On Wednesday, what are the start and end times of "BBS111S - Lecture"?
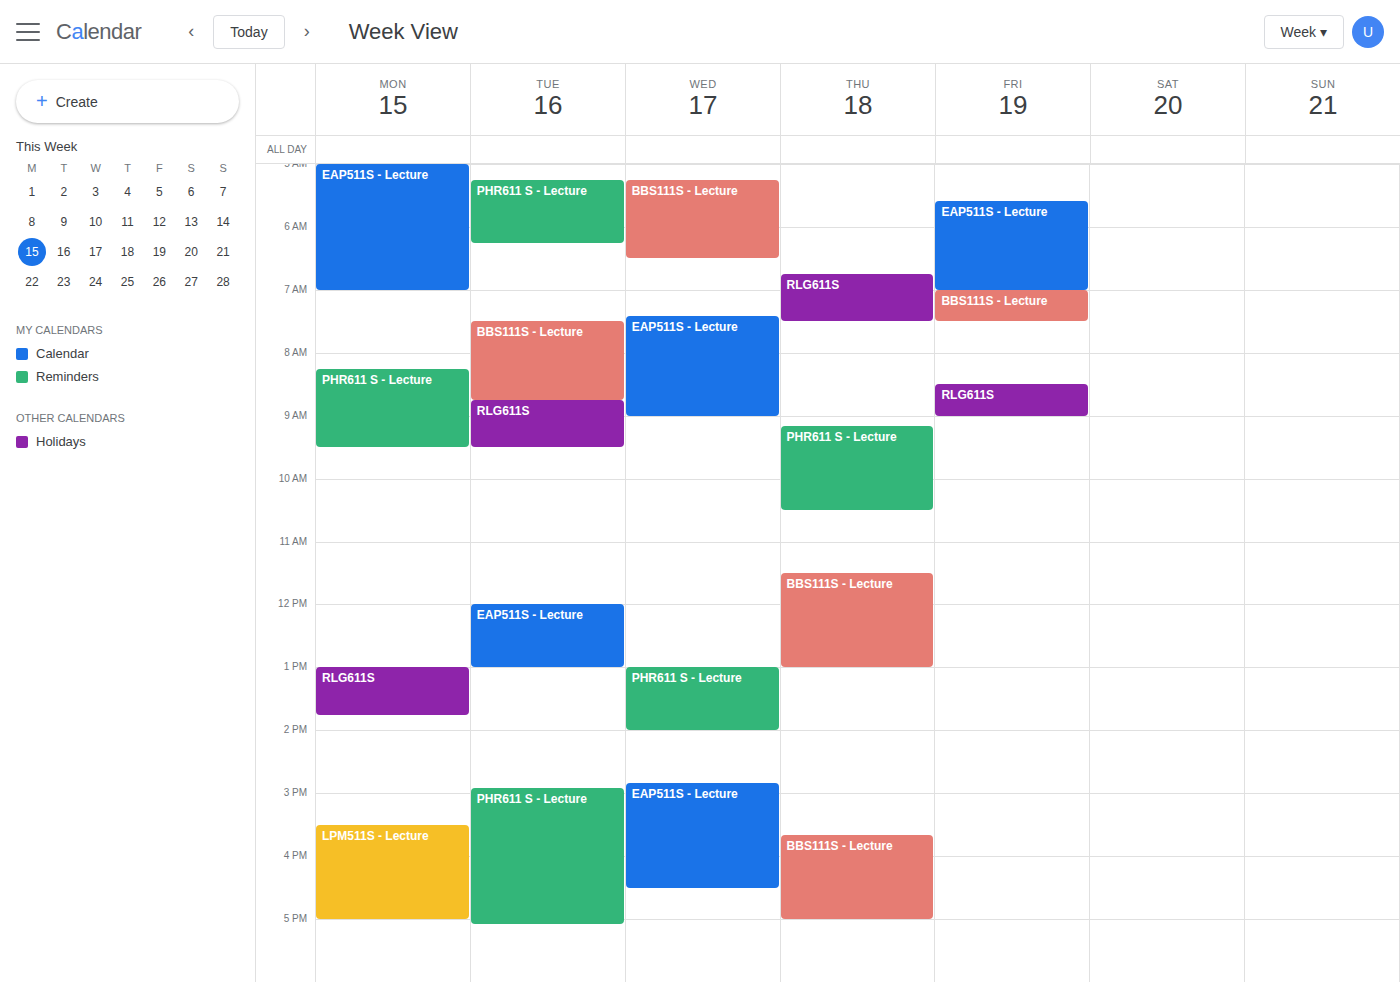
5:15 AM to 6:30 AM